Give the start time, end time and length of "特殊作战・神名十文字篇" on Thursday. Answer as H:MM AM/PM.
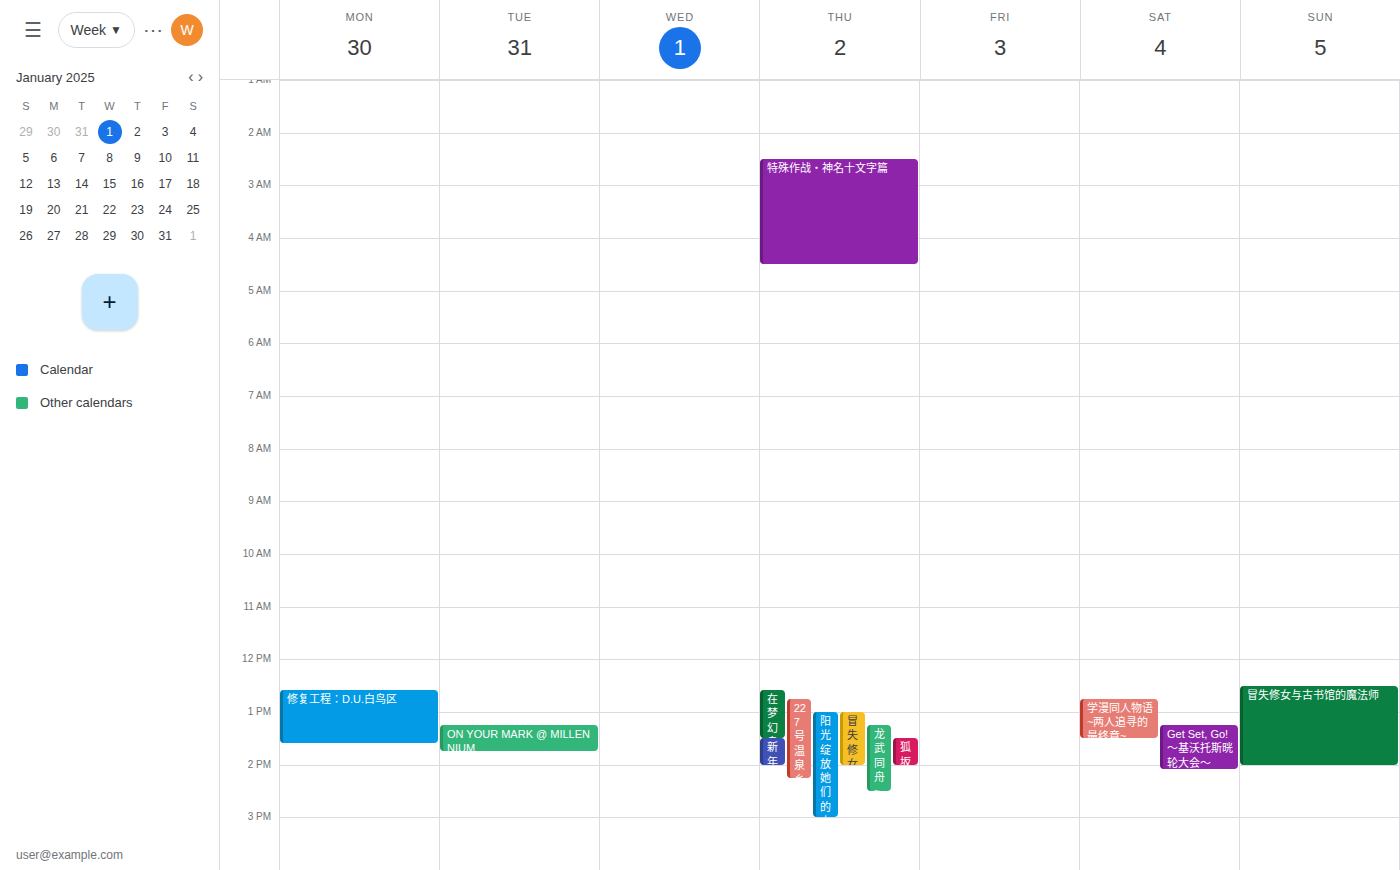
2:30 AM to 4:30 AM, 2 hours